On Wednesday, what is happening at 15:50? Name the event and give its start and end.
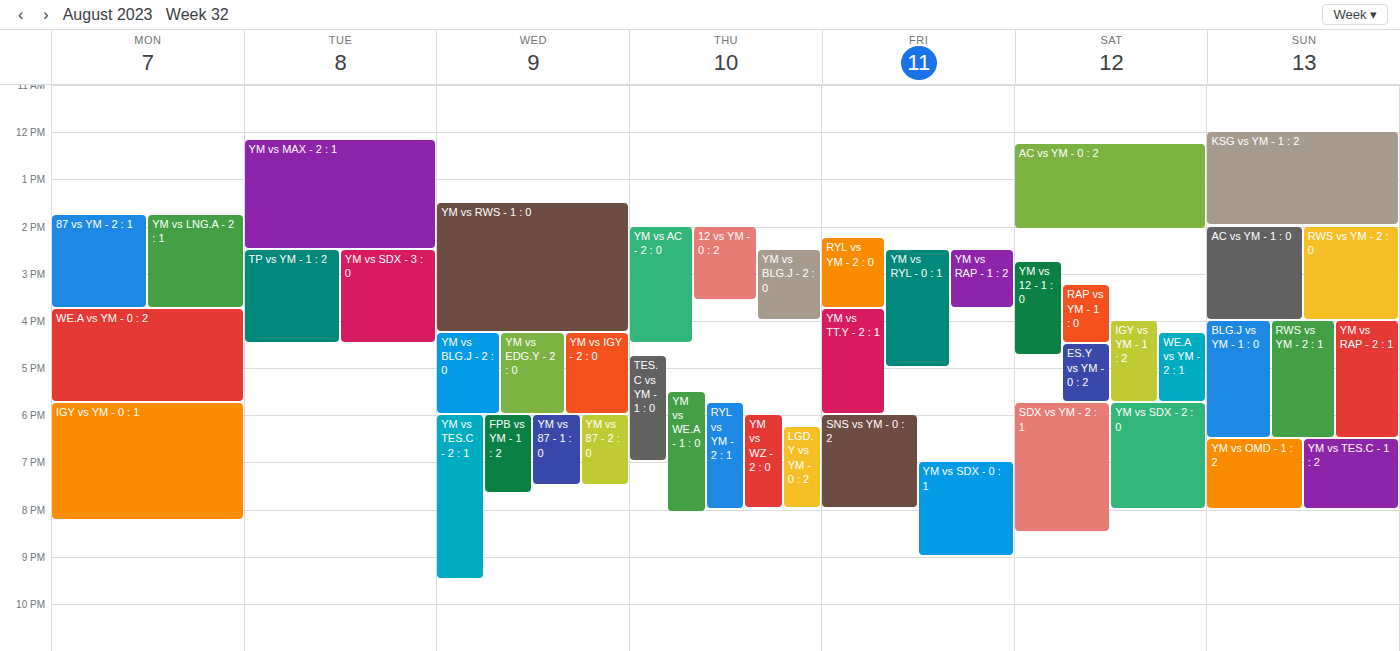
"YM vs RWS - 1 : 0", 13:30 to 16:15